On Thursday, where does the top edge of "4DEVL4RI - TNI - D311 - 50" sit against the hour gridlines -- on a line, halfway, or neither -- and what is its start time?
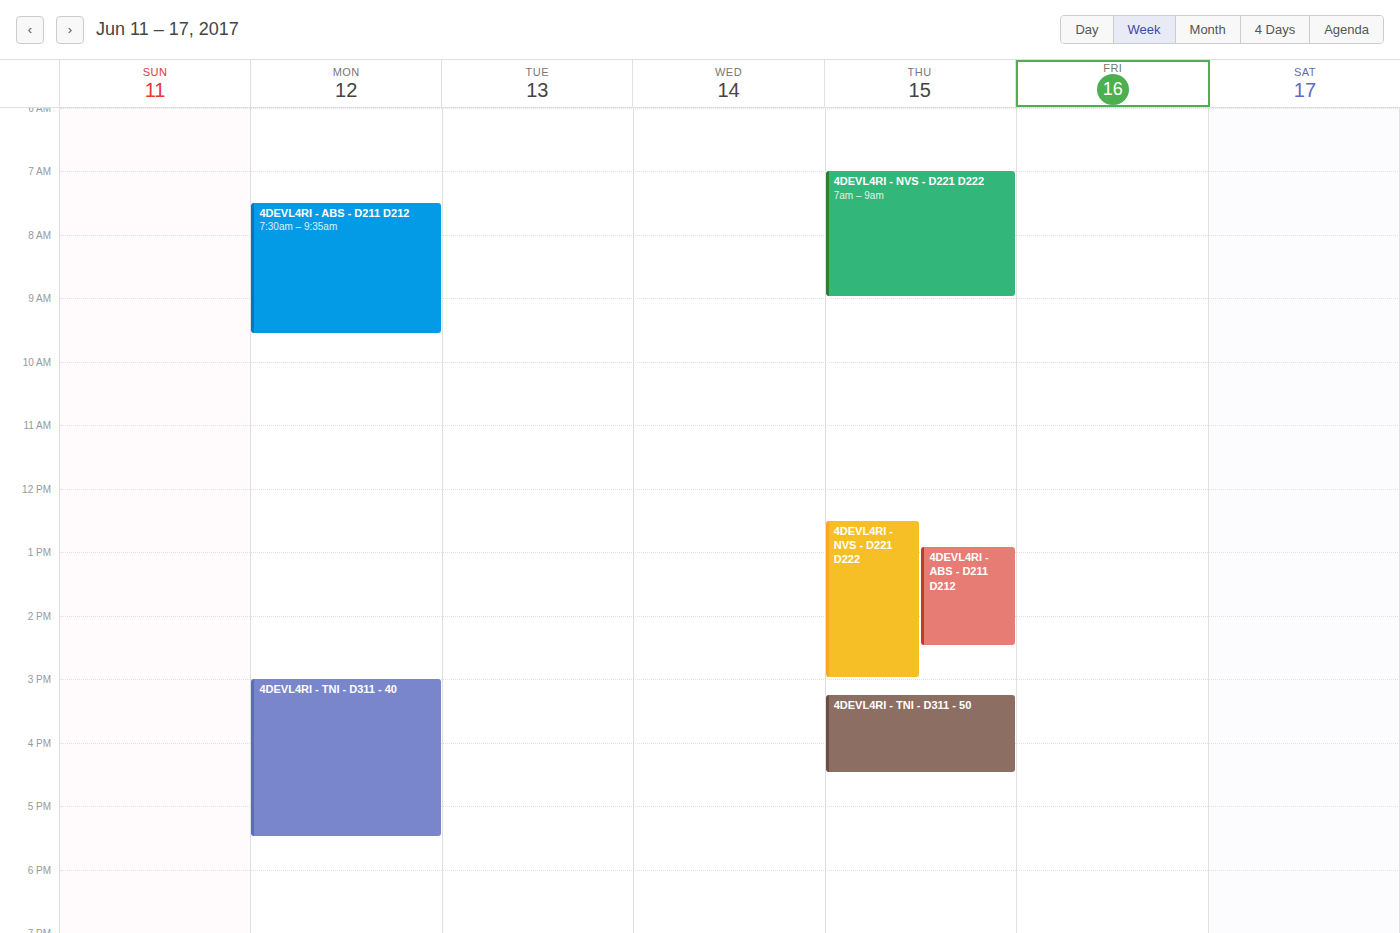
3:15 PM -- neither: a quarter of the way from the 3 PM line to the 4 PM line.